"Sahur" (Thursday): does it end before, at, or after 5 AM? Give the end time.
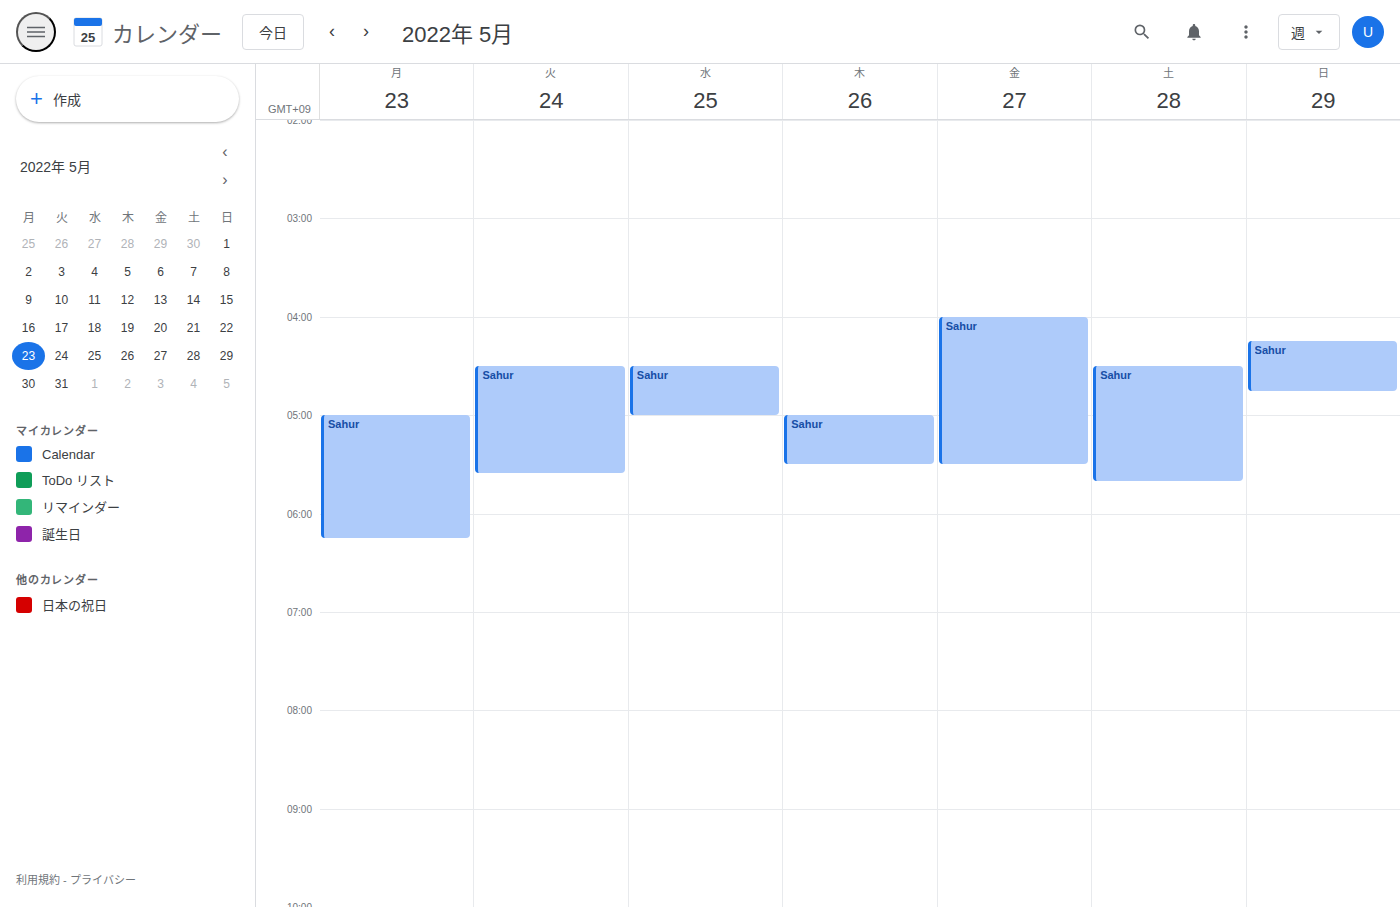
5:30 AM -- after 5 AM, 30 minutes below the 5 AM line.